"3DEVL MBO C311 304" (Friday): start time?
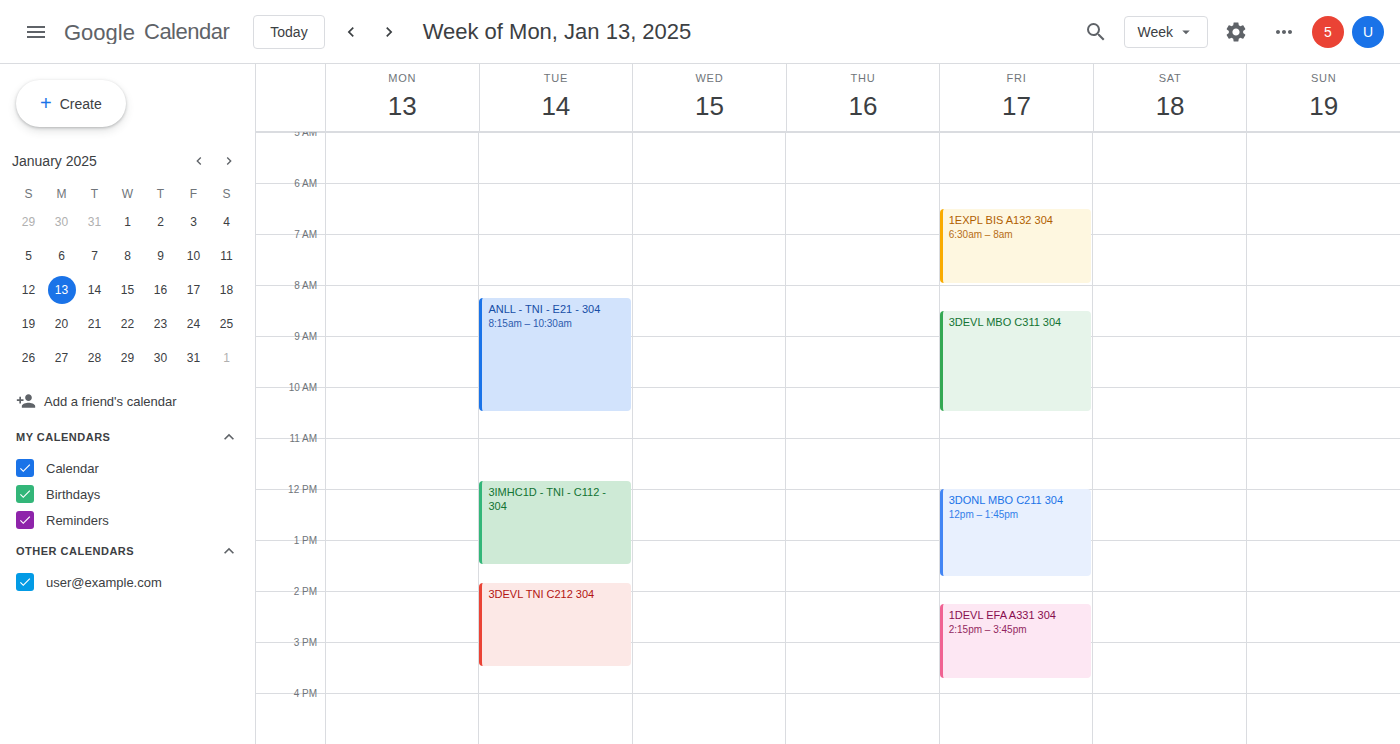
8:30 AM